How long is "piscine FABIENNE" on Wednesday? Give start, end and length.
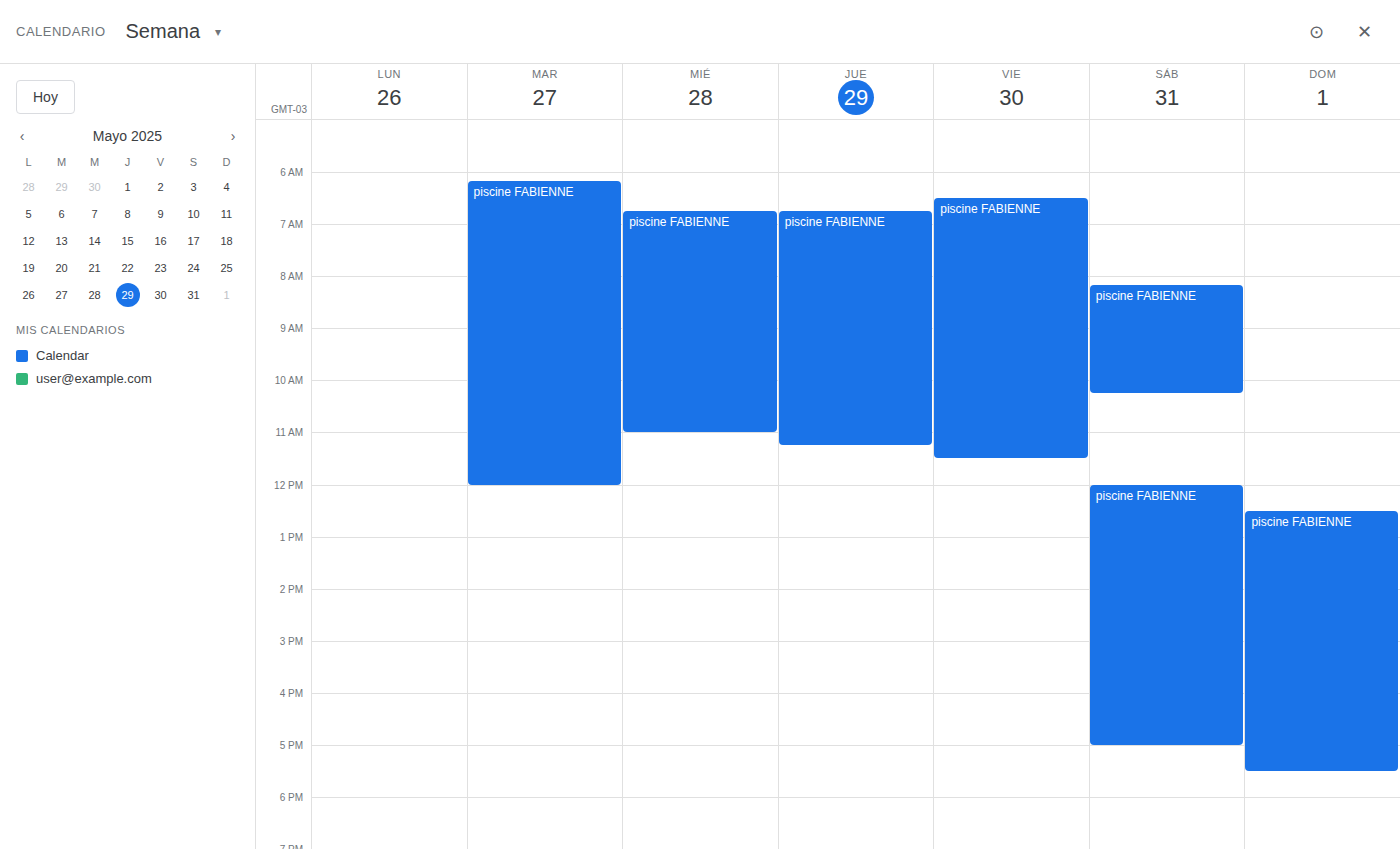
6:45 AM to 11:00 AM, 4 hours 15 minutes